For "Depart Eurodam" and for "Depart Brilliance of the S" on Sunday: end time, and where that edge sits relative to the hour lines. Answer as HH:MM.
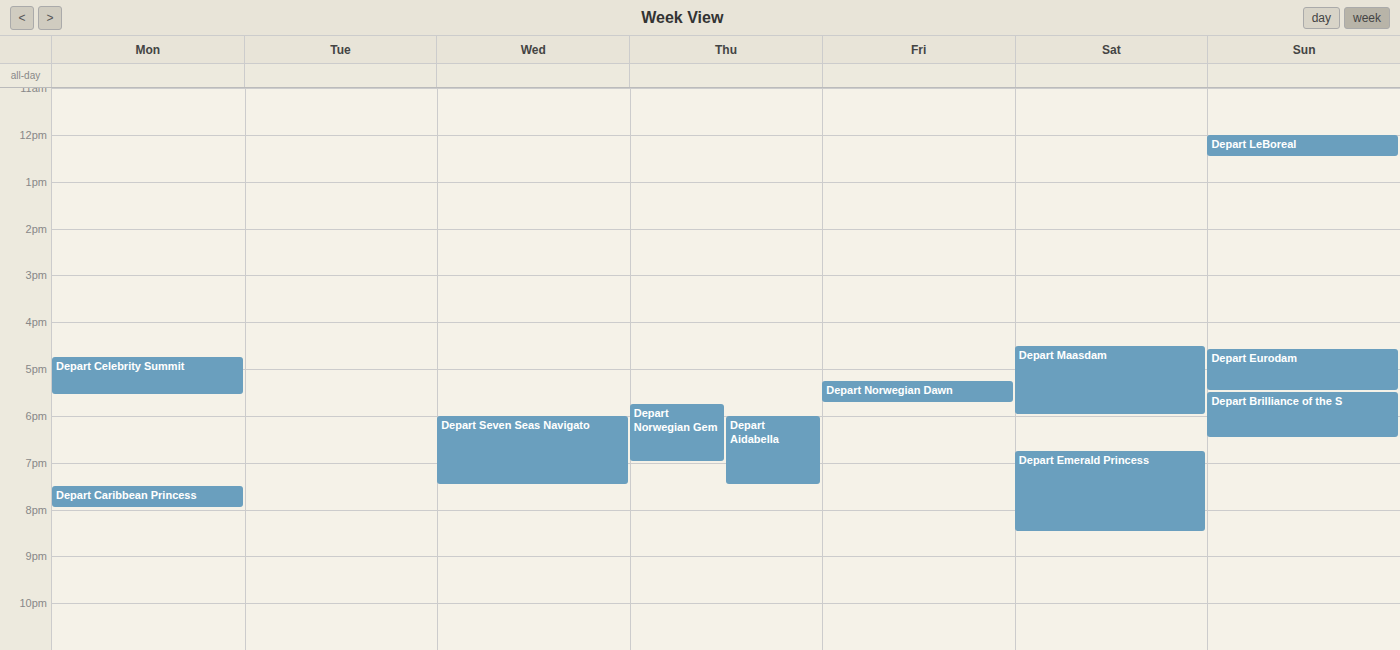
"Depart Eurodam": 17:30, halfway between the 17:00 and 18:00 lines. "Depart Brilliance of the S": 18:30, halfway between the 18:00 and 19:00 lines.